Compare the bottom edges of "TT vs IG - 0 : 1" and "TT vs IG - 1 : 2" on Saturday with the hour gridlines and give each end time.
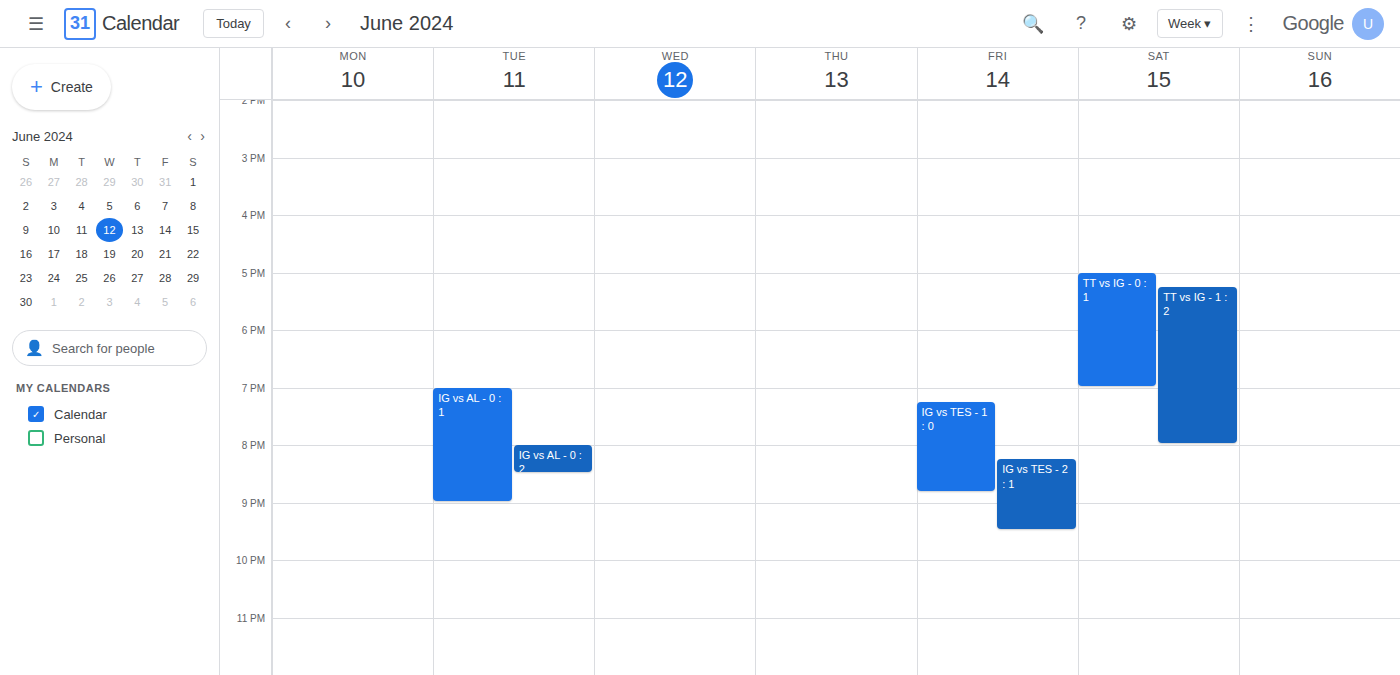
"TT vs IG - 0 : 1": 7:00 PM, exactly on the 7 PM line. "TT vs IG - 1 : 2": 8:00 PM, exactly on the 8 PM line.